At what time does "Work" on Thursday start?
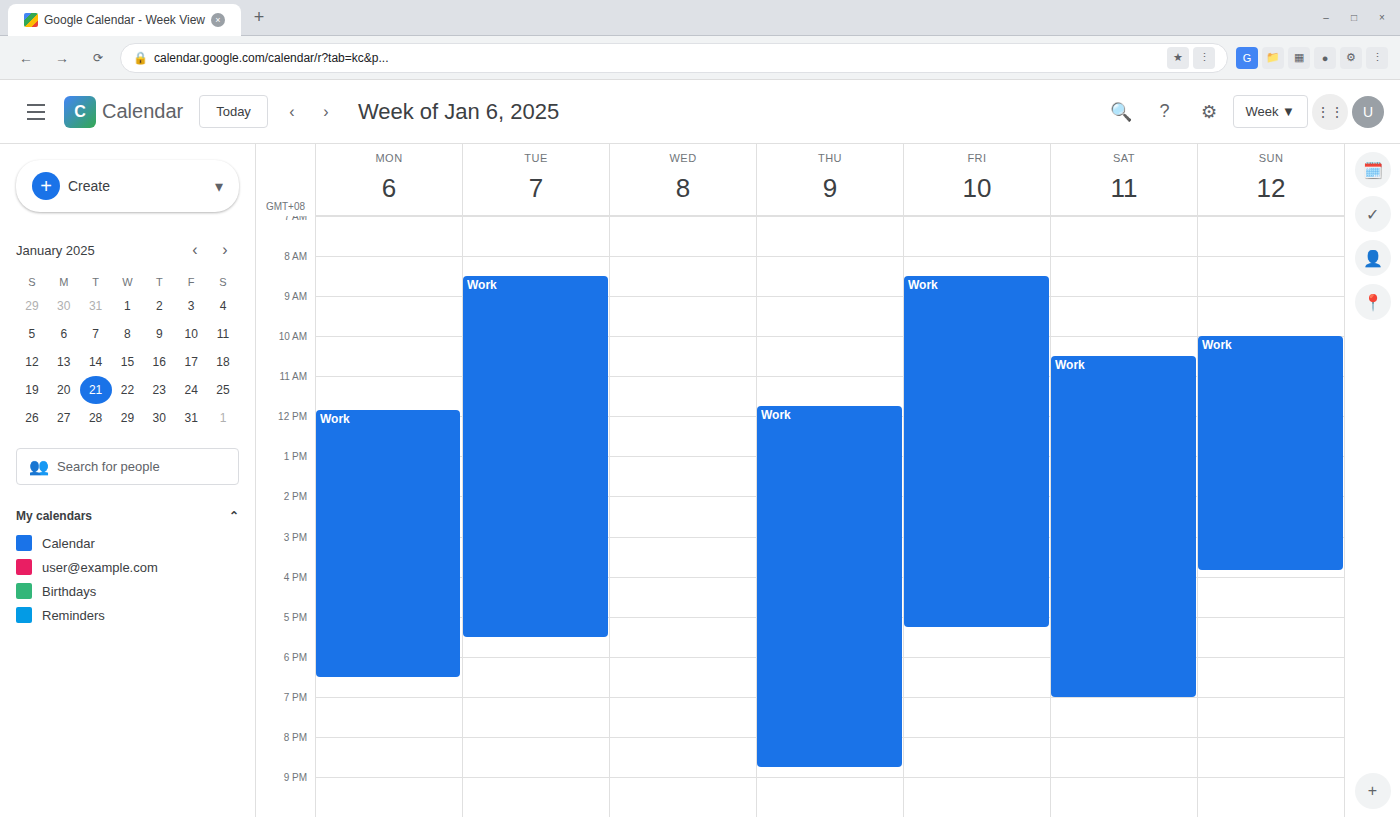
11:45 AM